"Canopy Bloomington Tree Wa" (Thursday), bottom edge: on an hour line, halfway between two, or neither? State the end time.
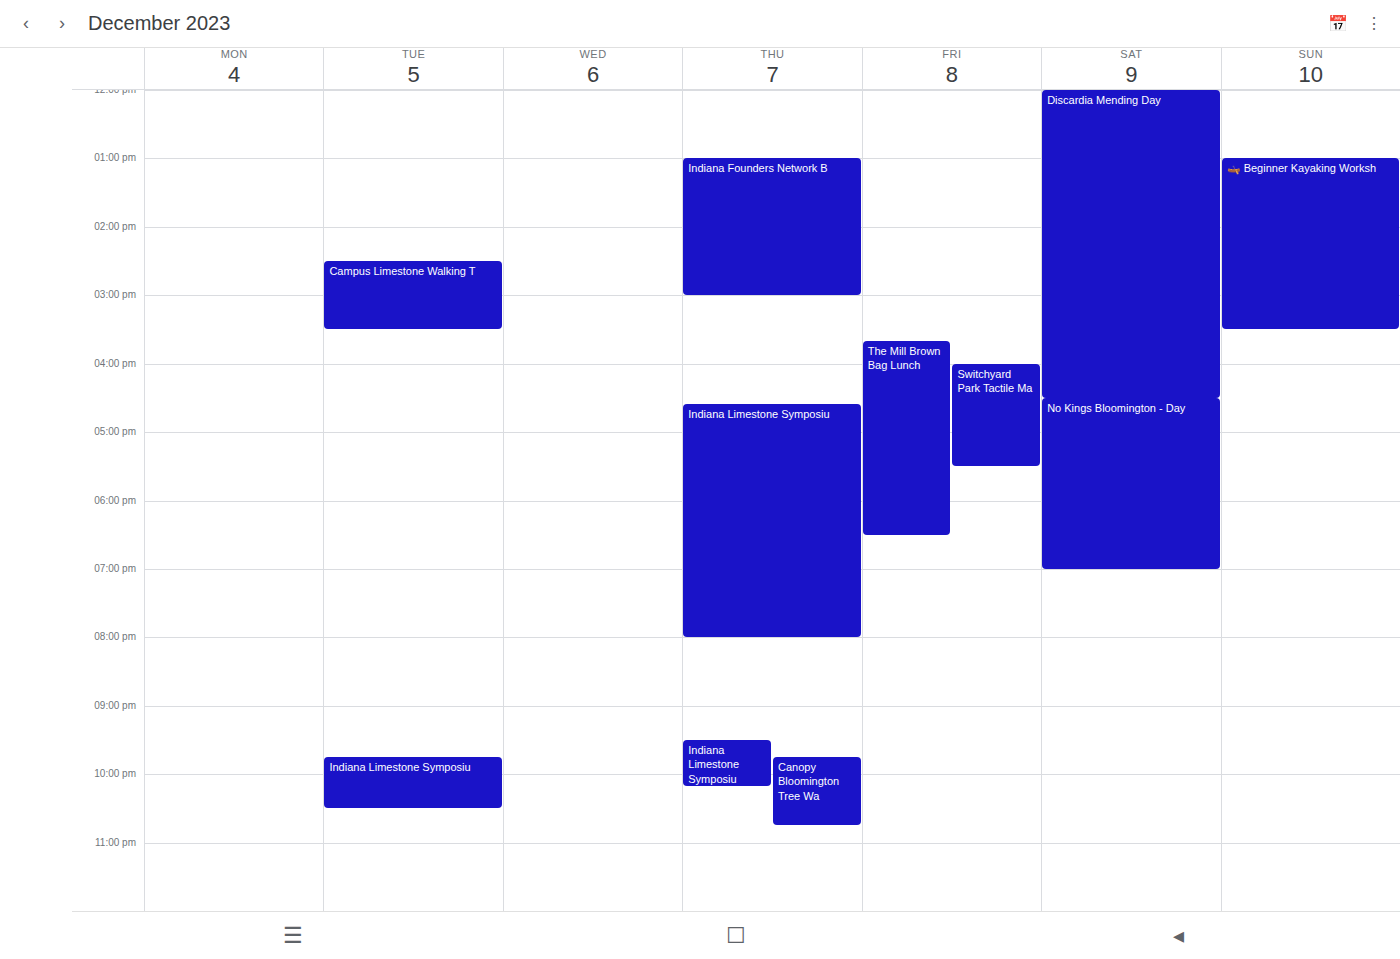
22:45 -- neither: three quarters of the way from the 22:00 line to the 23:00 line.